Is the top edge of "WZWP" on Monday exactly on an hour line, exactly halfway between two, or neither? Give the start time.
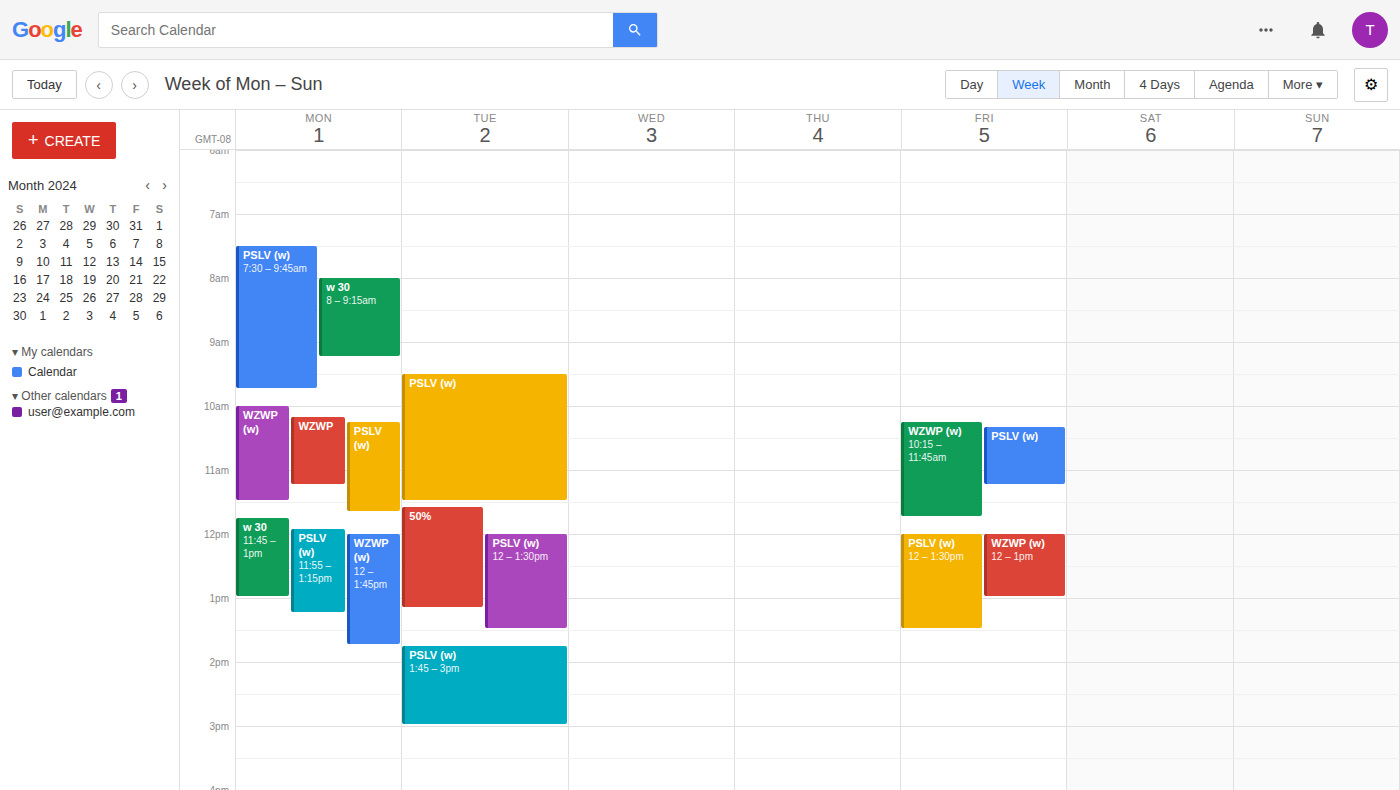
10:10 AM -- neither: 10 minutes below the 10 AM line and 50 minutes above the 11 AM line.